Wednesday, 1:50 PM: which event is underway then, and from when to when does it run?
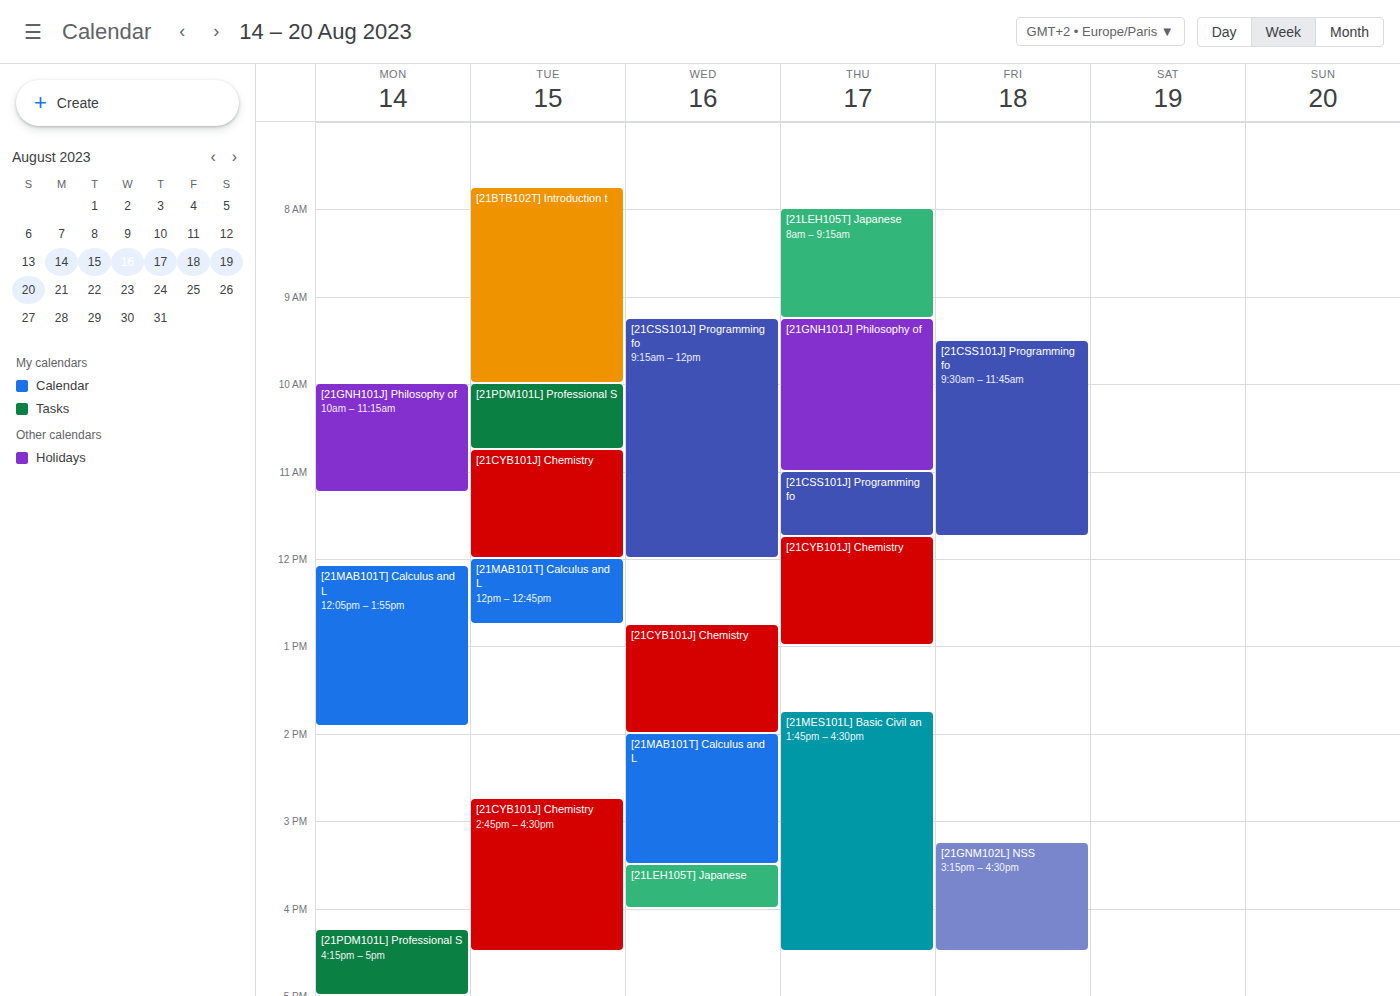
"[21CYB101J] Chemistry", 12:45 PM to 2:00 PM